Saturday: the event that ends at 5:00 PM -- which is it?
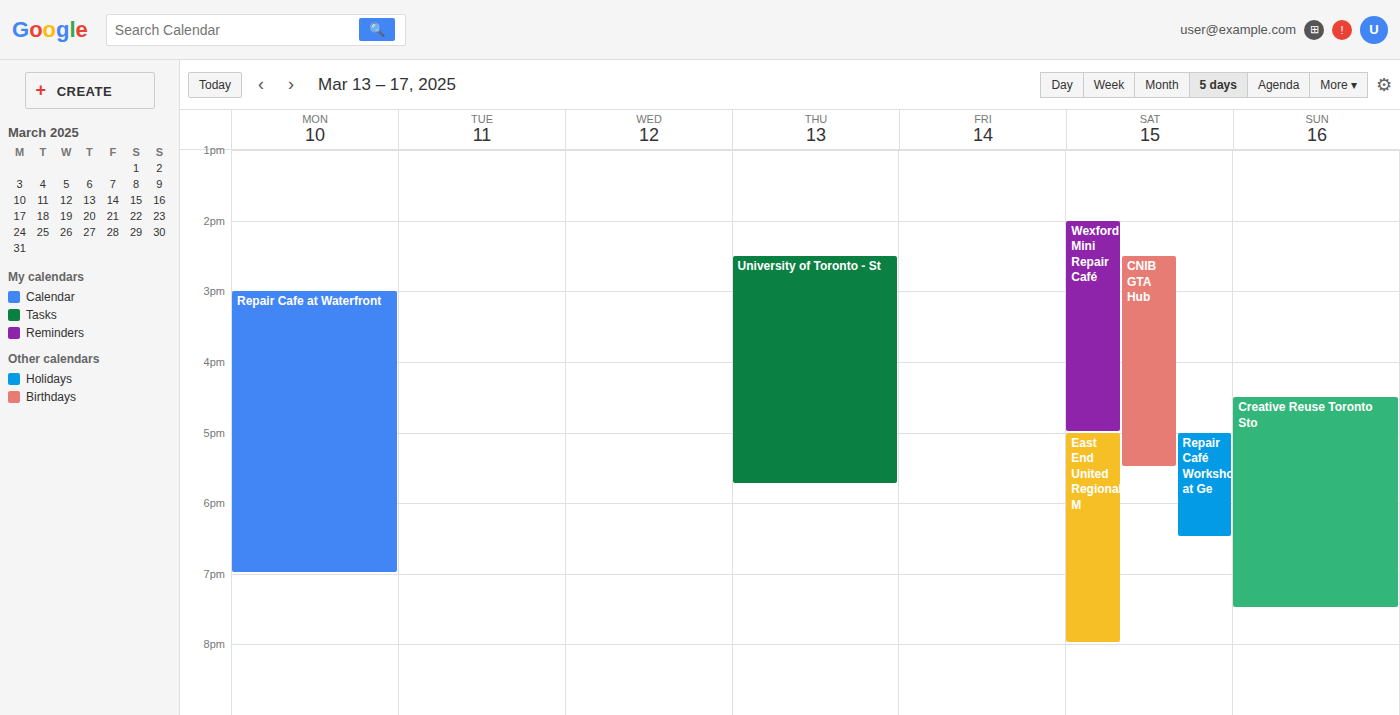
"Wexford Mini Repair Café"